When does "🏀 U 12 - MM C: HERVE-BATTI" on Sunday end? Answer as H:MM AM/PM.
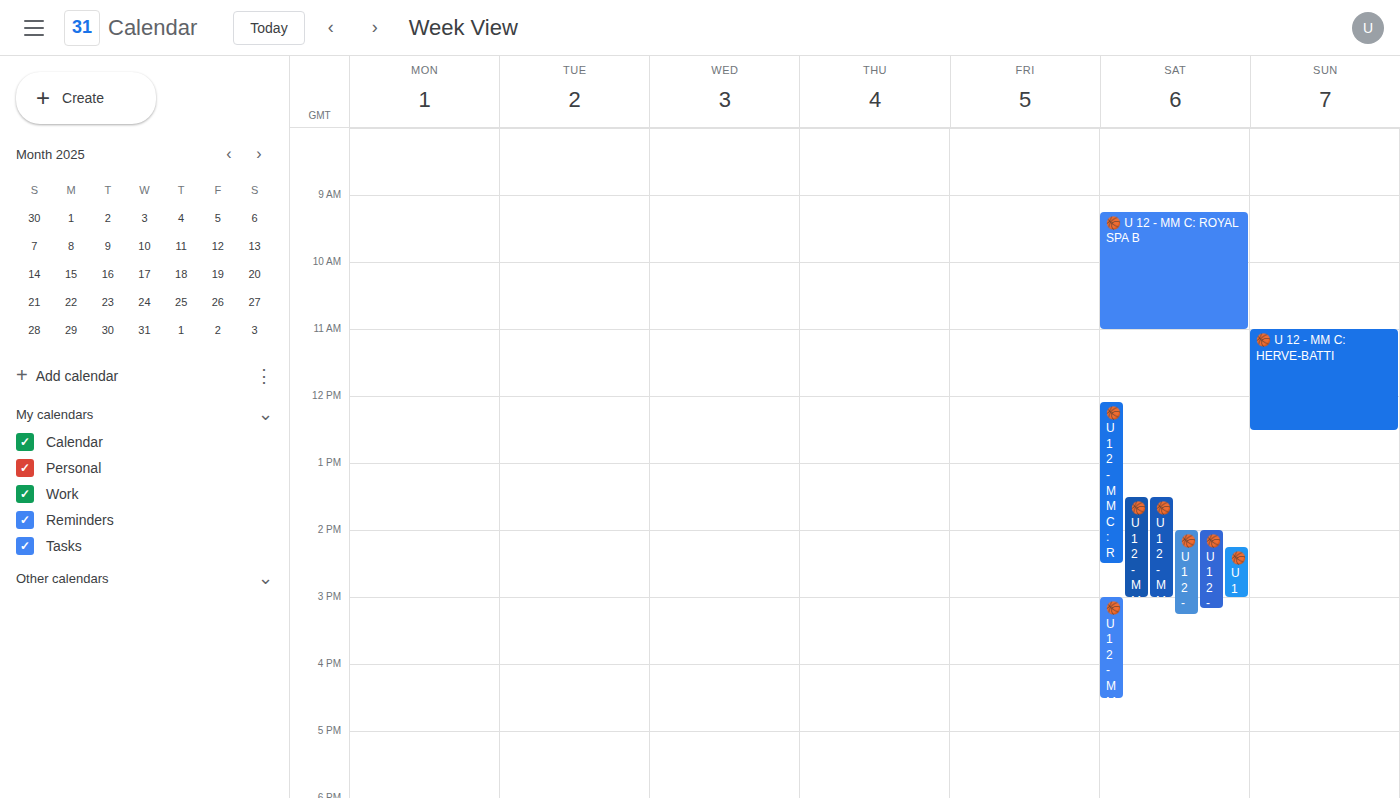
12:30 PM